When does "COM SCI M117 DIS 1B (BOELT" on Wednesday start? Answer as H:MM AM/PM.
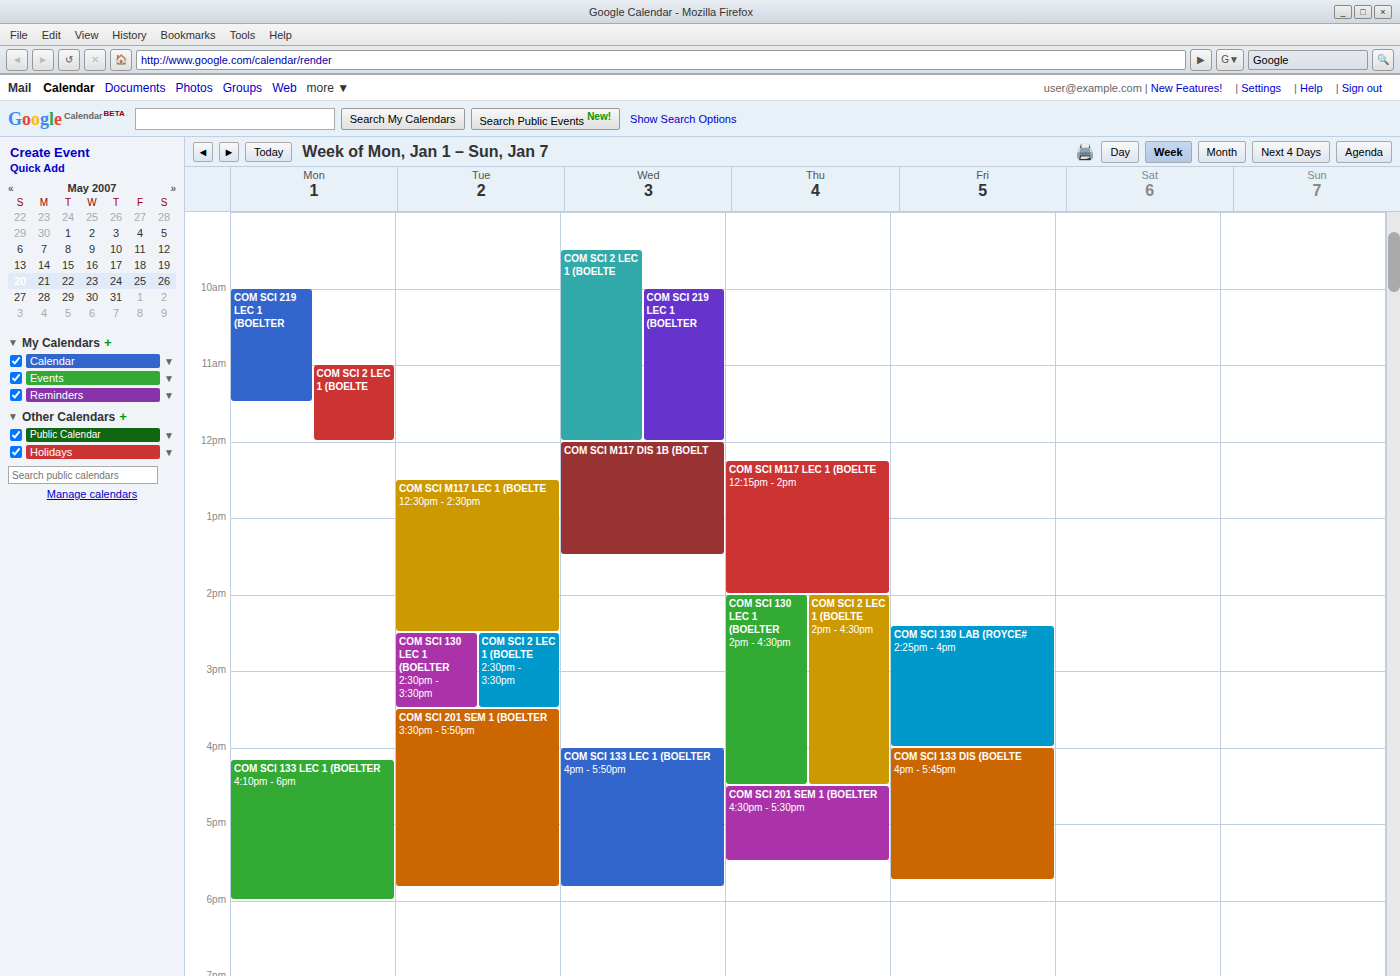
12:00 PM